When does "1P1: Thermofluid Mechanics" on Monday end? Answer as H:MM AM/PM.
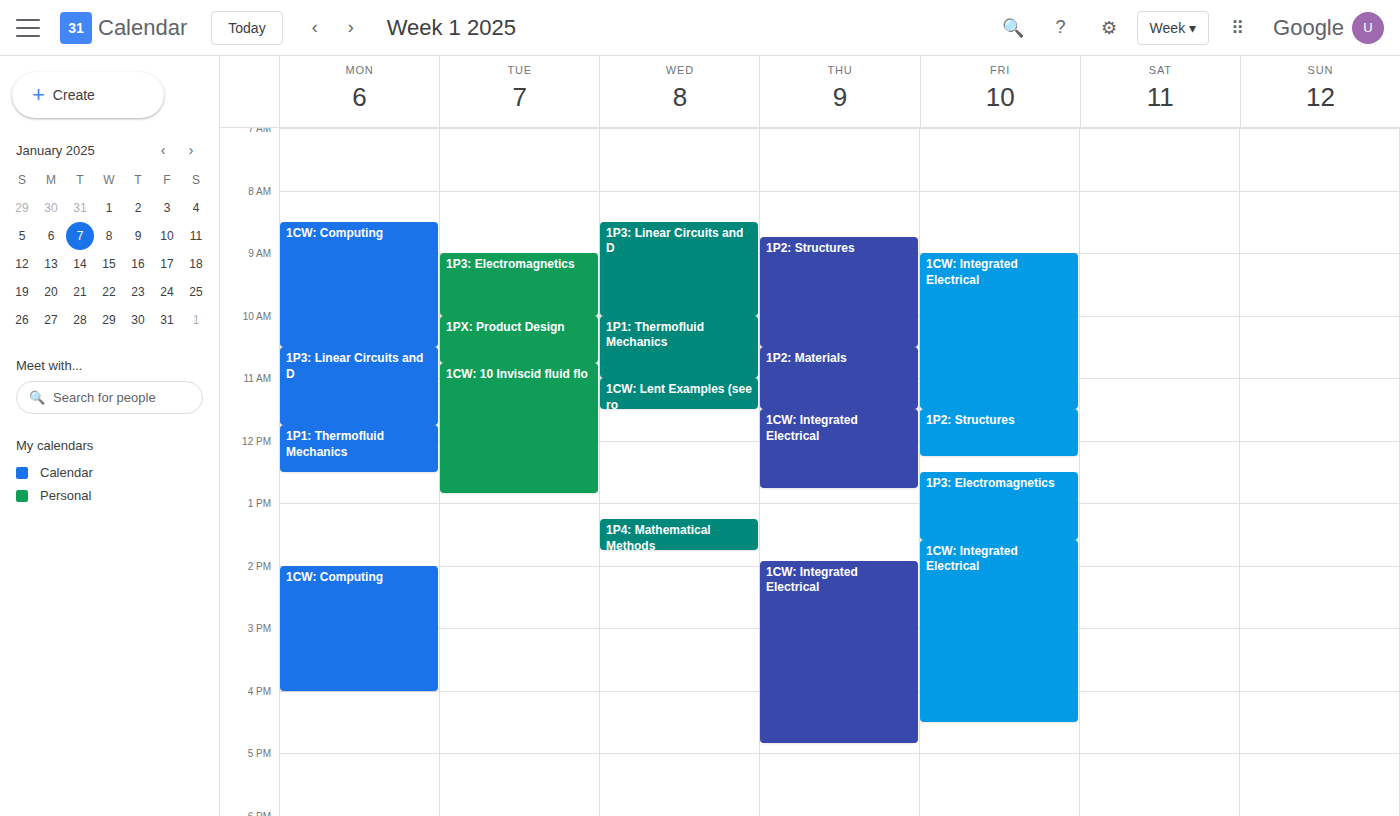
12:30 PM